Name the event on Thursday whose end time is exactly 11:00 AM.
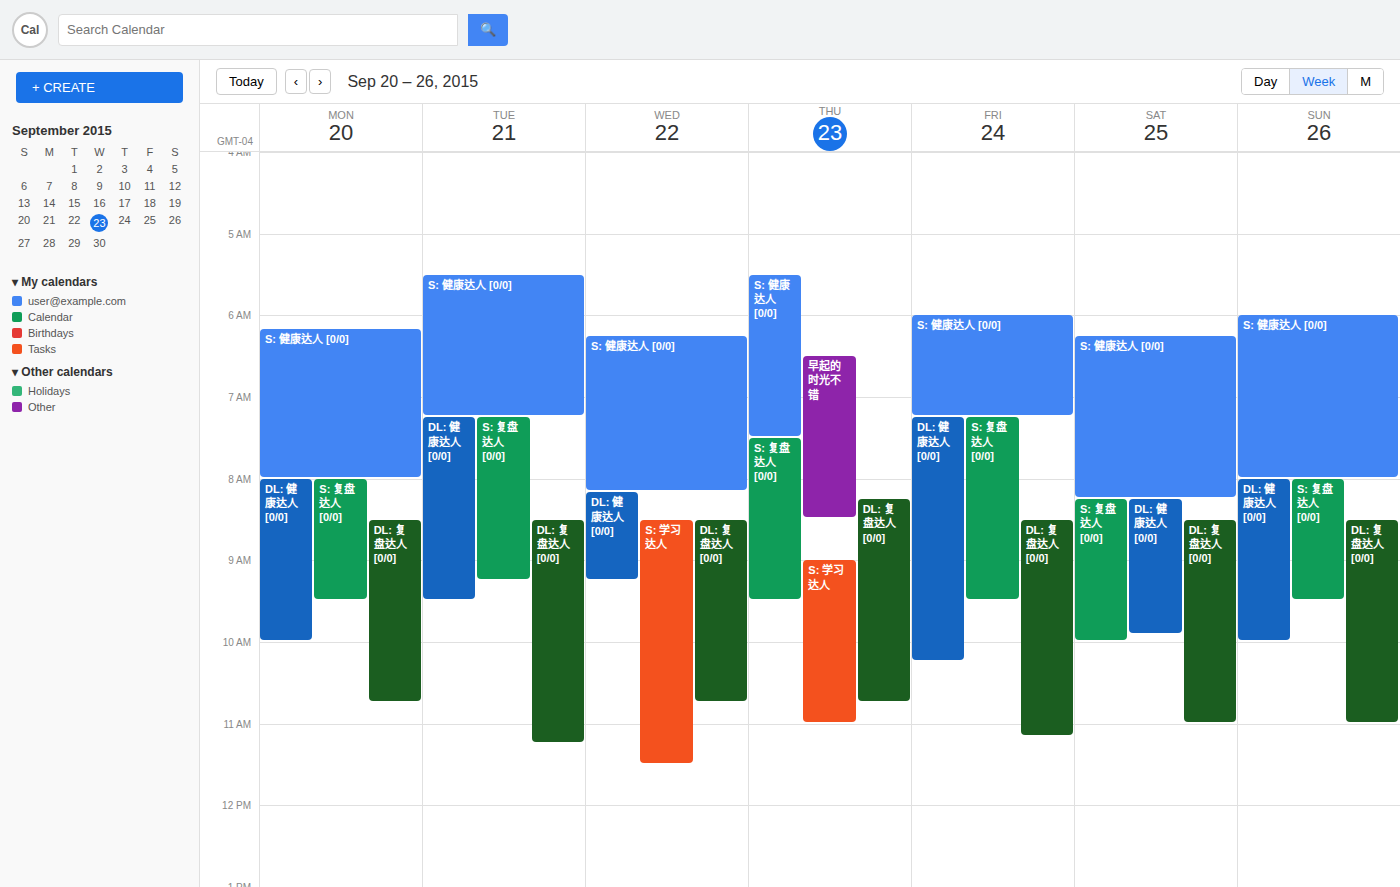
"S: 学习达人"